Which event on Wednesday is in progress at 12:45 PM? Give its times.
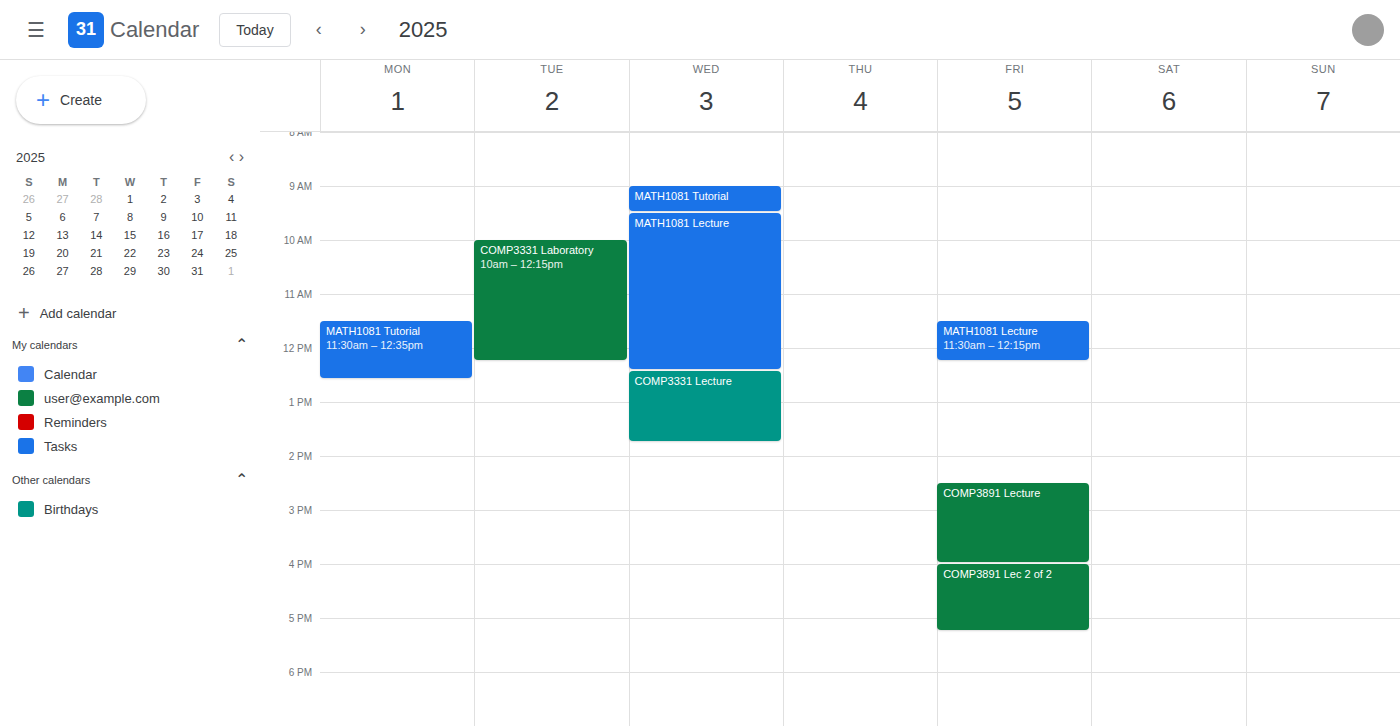
"COMP3331 Lecture", 12:25 PM to 1:45 PM